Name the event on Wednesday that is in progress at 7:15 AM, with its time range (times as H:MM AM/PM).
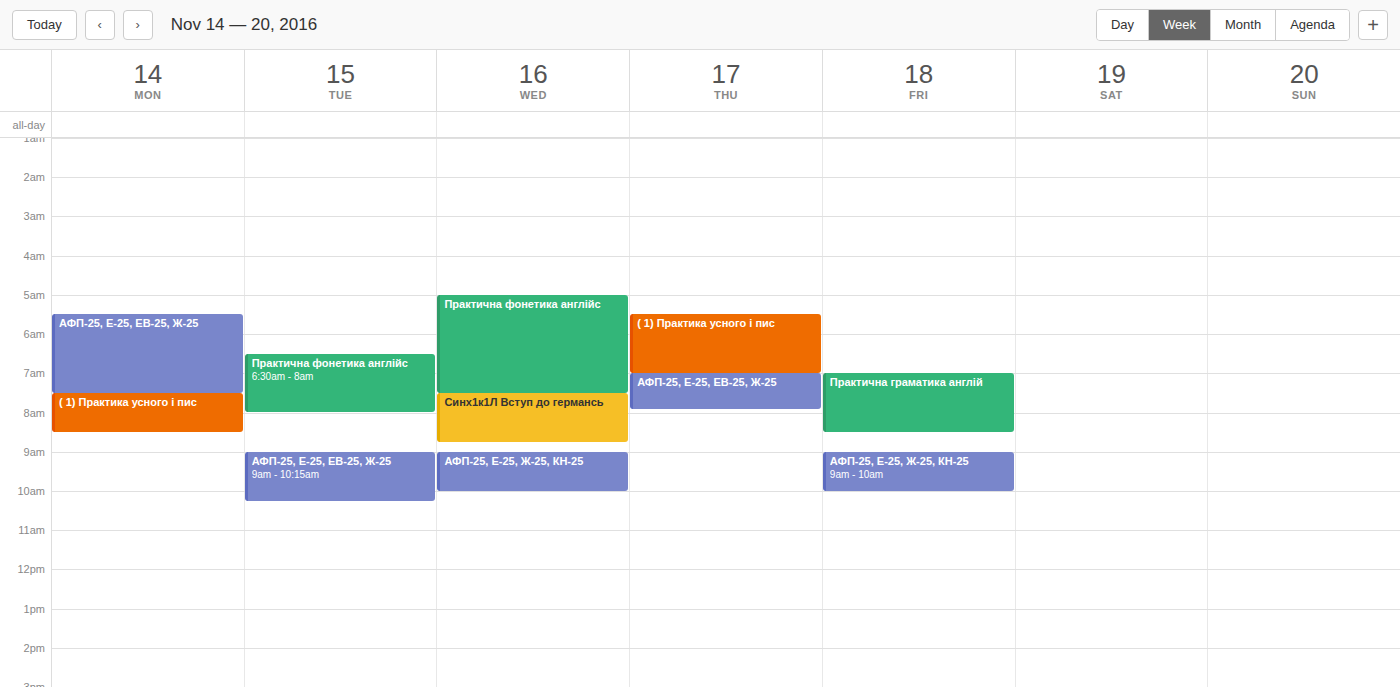
"Практична фонетика англійс", 5:00 AM to 7:30 AM